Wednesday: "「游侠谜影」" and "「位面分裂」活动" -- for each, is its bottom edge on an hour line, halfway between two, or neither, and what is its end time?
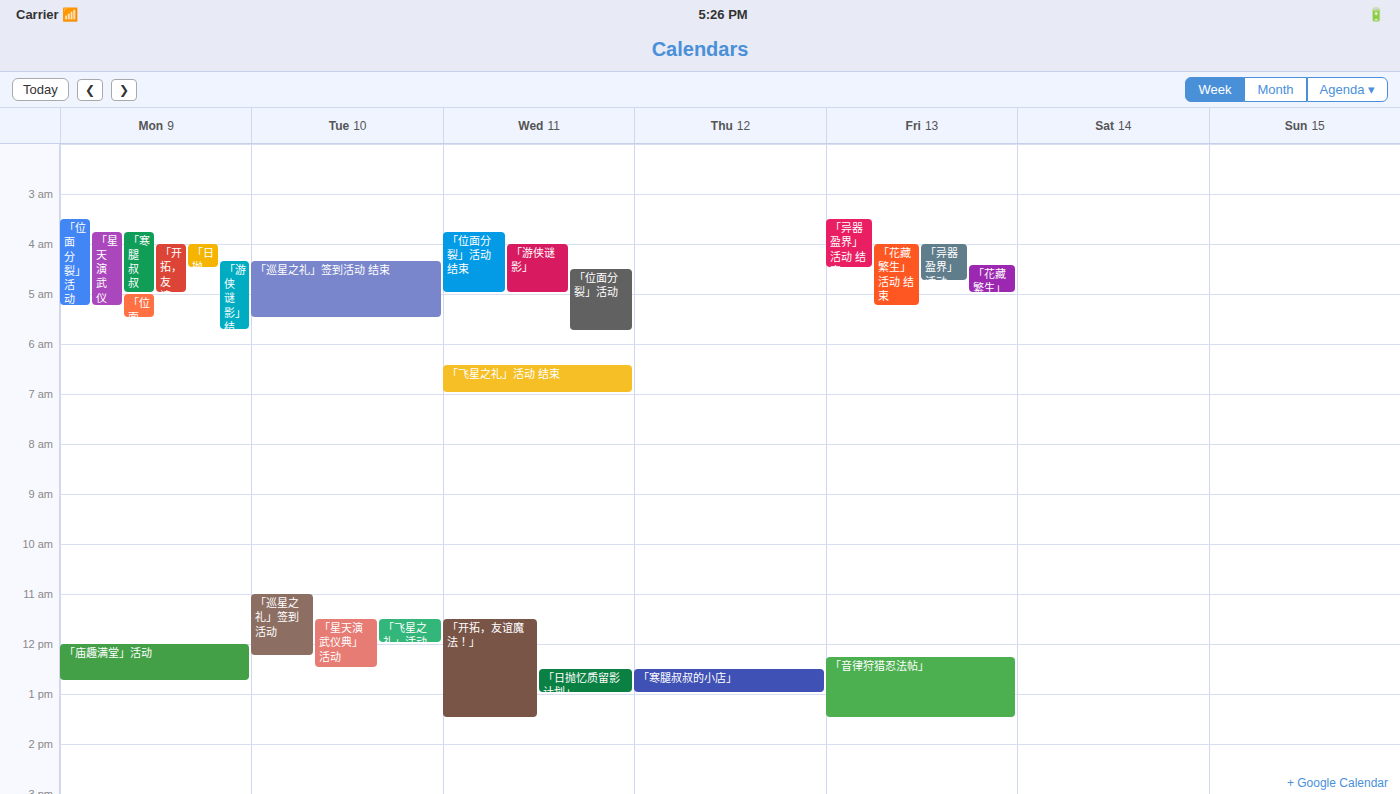
"「游侠谜影」": 5:00 AM, exactly on the 5 AM line. "「位面分裂」活动": 5:45 AM, neither: three quarters of the way from the 5 AM line to the 6 AM line.